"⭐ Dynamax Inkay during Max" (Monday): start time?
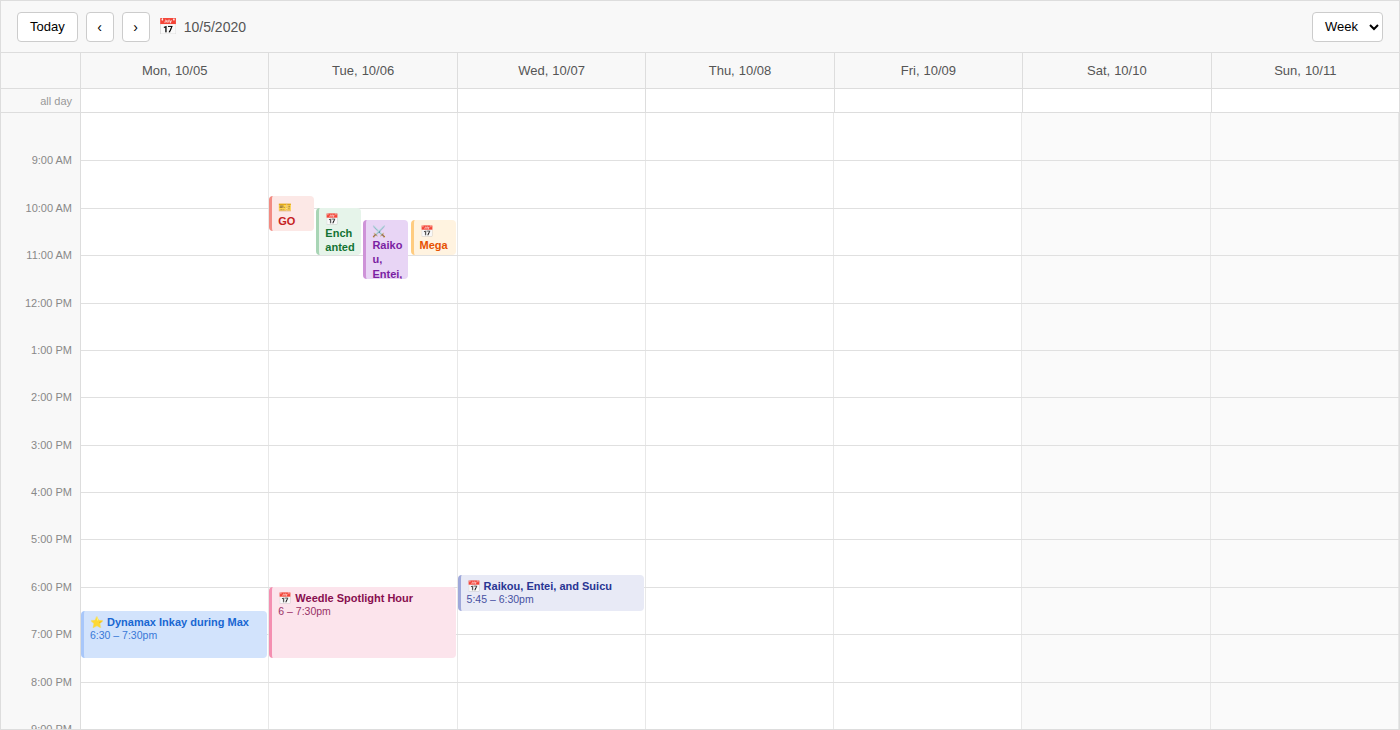
6:30 PM